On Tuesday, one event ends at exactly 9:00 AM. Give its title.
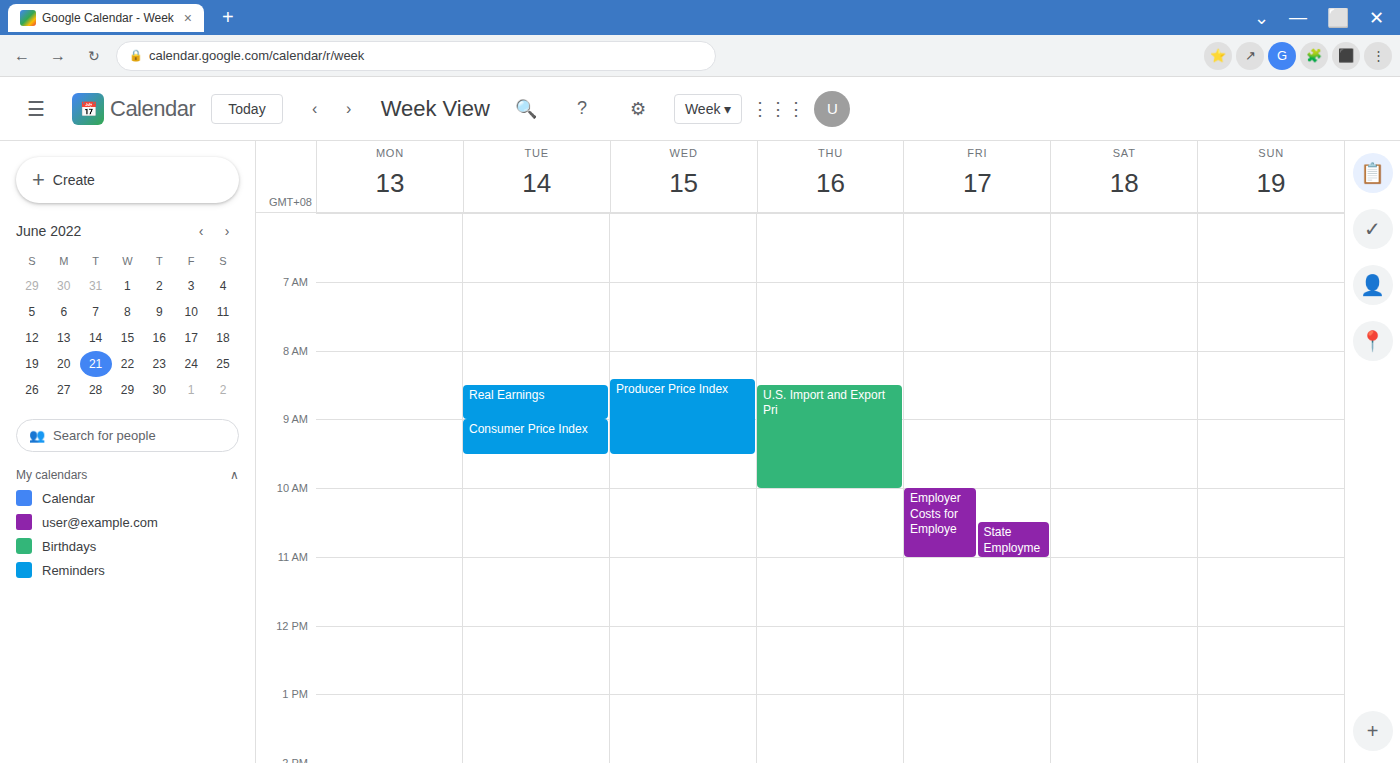
"Real Earnings"